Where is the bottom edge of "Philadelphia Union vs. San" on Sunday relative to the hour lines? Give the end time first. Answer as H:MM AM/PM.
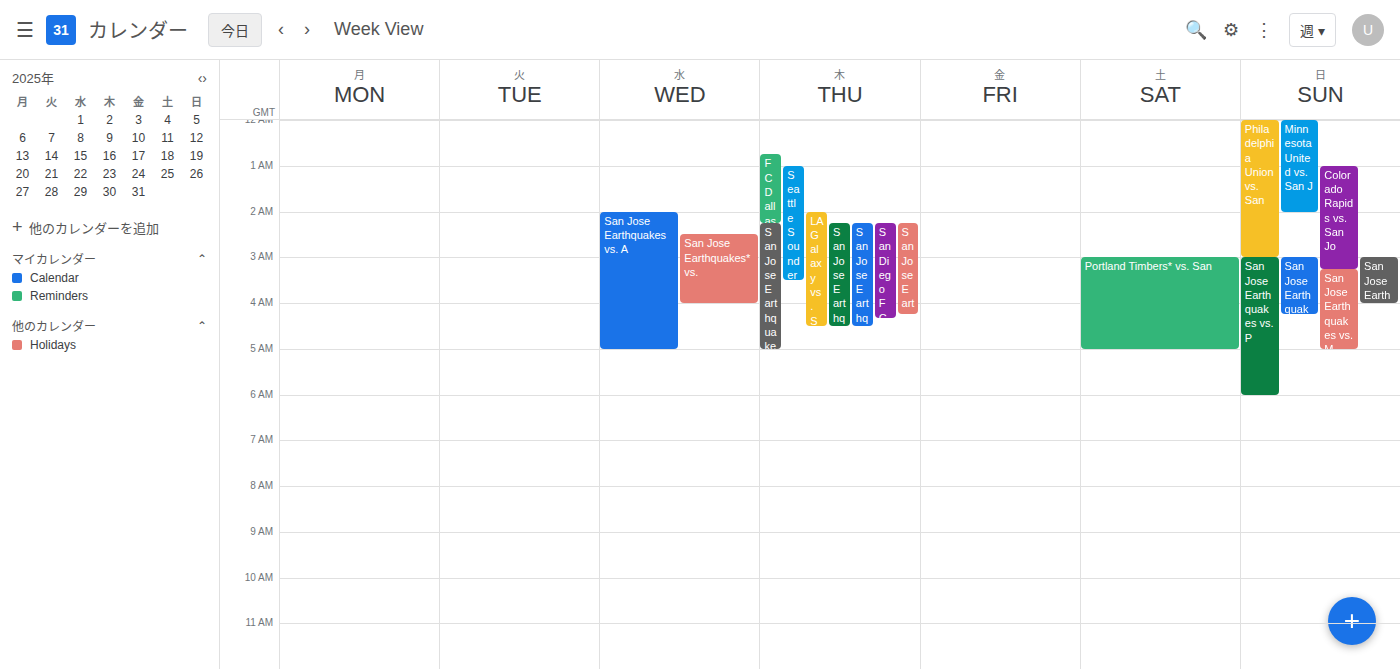
3:00 AM -- exactly on the 3 AM line.